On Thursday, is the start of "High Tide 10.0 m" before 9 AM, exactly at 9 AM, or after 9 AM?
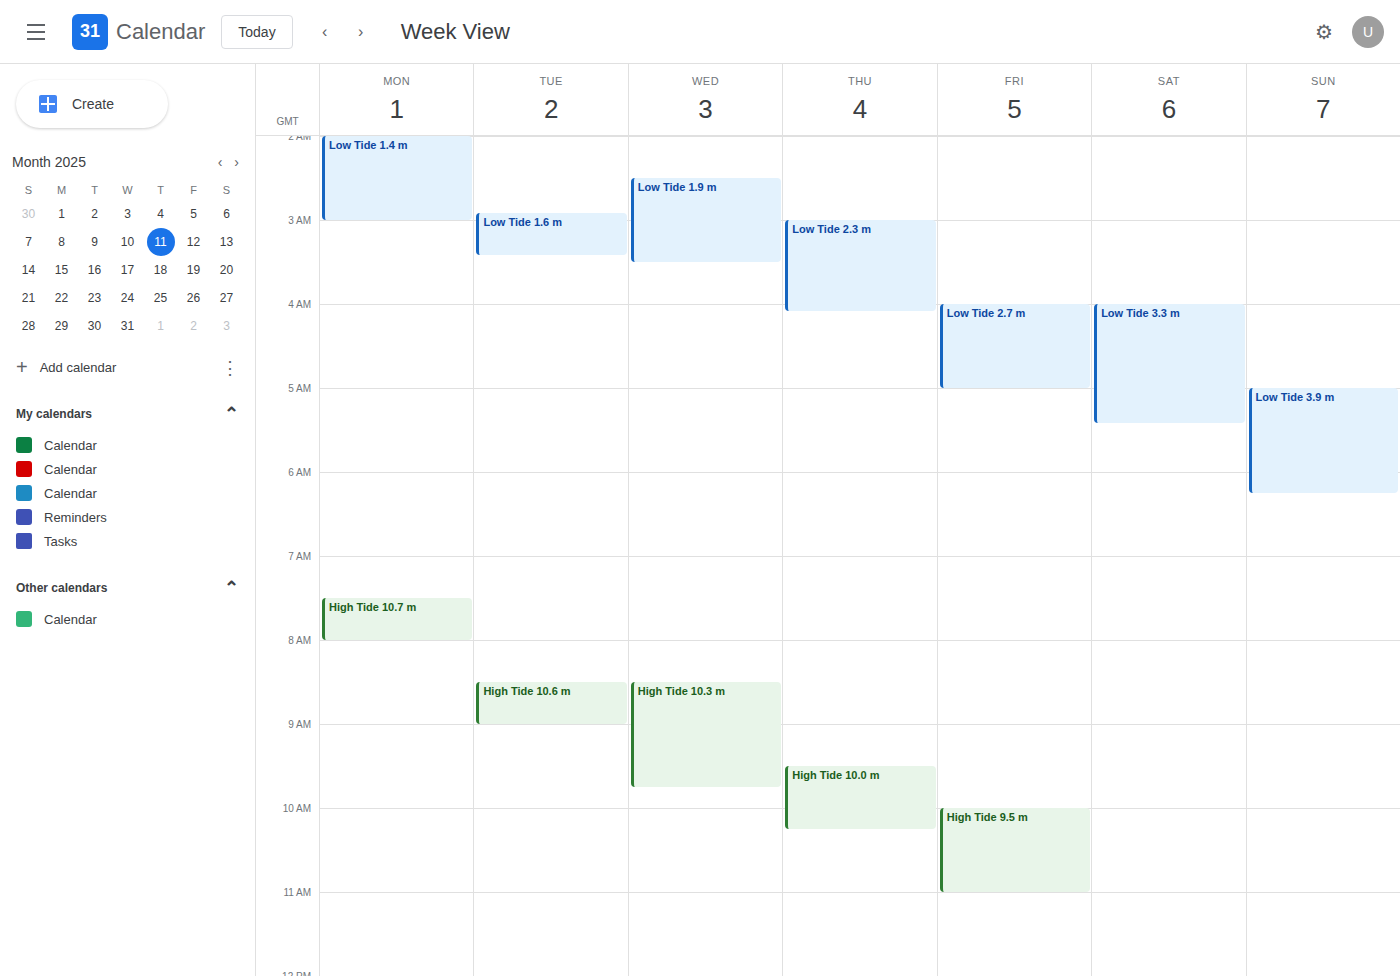
9:30 AM -- after 9 AM, 30 minutes below the 9 AM line.